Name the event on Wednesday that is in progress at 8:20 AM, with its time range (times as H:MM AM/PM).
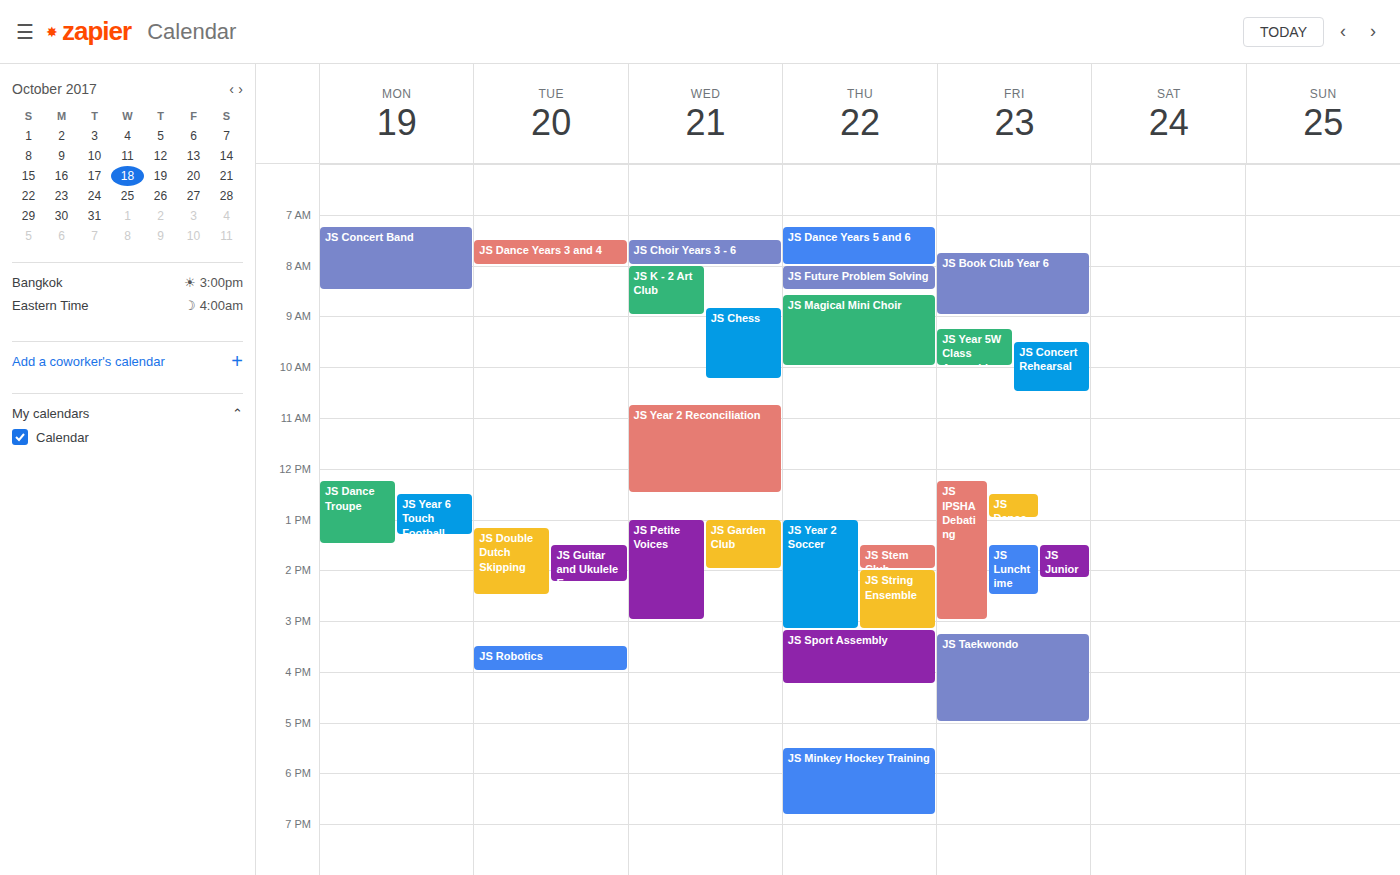
"JS K - 2 Art Club", 8:00 AM to 9:00 AM